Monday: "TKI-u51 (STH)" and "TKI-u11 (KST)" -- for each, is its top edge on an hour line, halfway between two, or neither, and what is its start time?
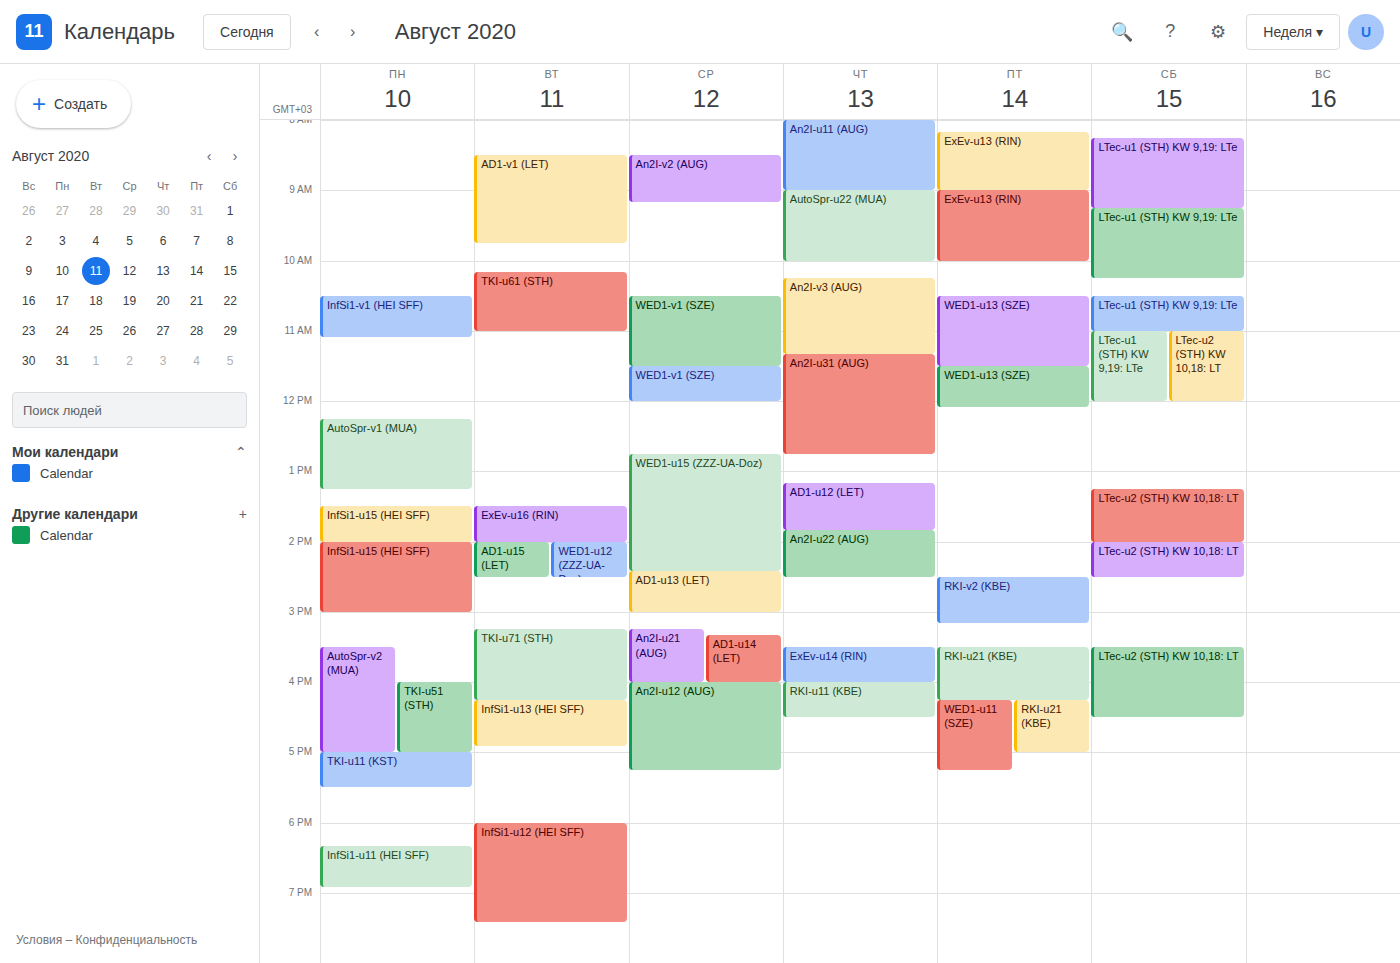
"TKI-u51 (STH)": 16:00, exactly on the 16:00 line. "TKI-u11 (KST)": 17:00, exactly on the 17:00 line.